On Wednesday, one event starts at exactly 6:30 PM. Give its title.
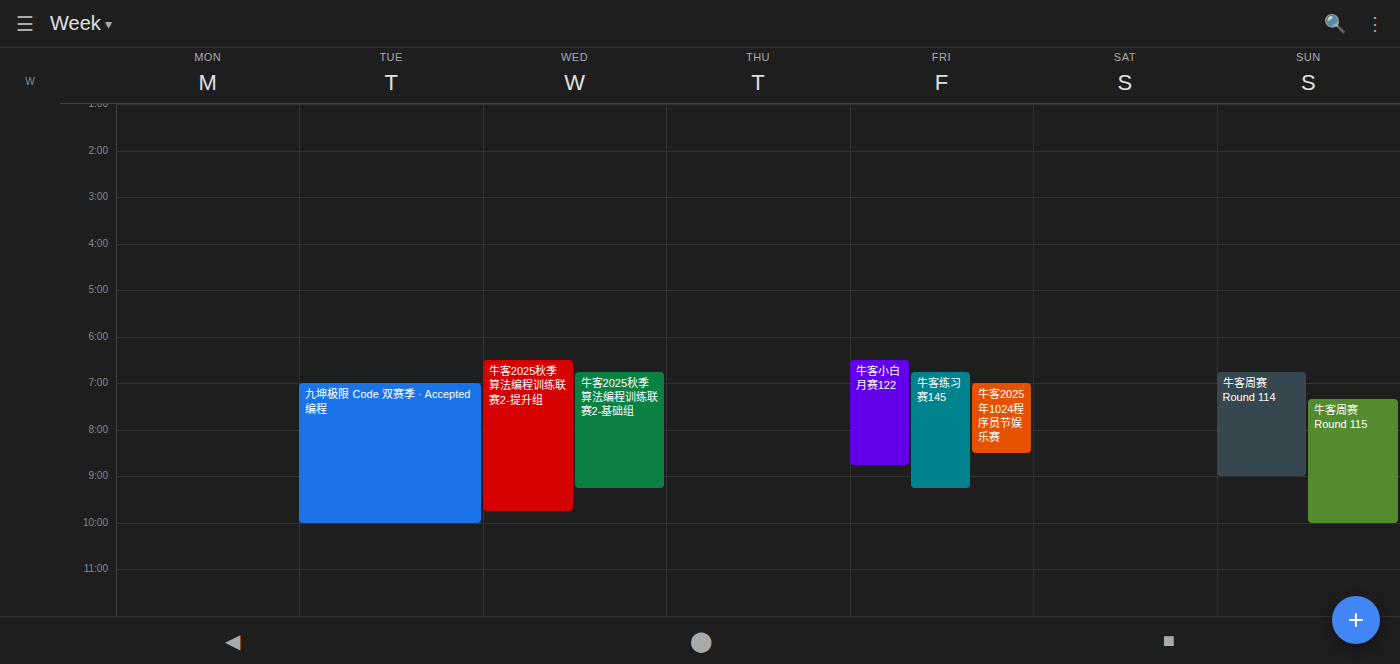
"牛客2025秋季算法编程训练联赛2-提升组"